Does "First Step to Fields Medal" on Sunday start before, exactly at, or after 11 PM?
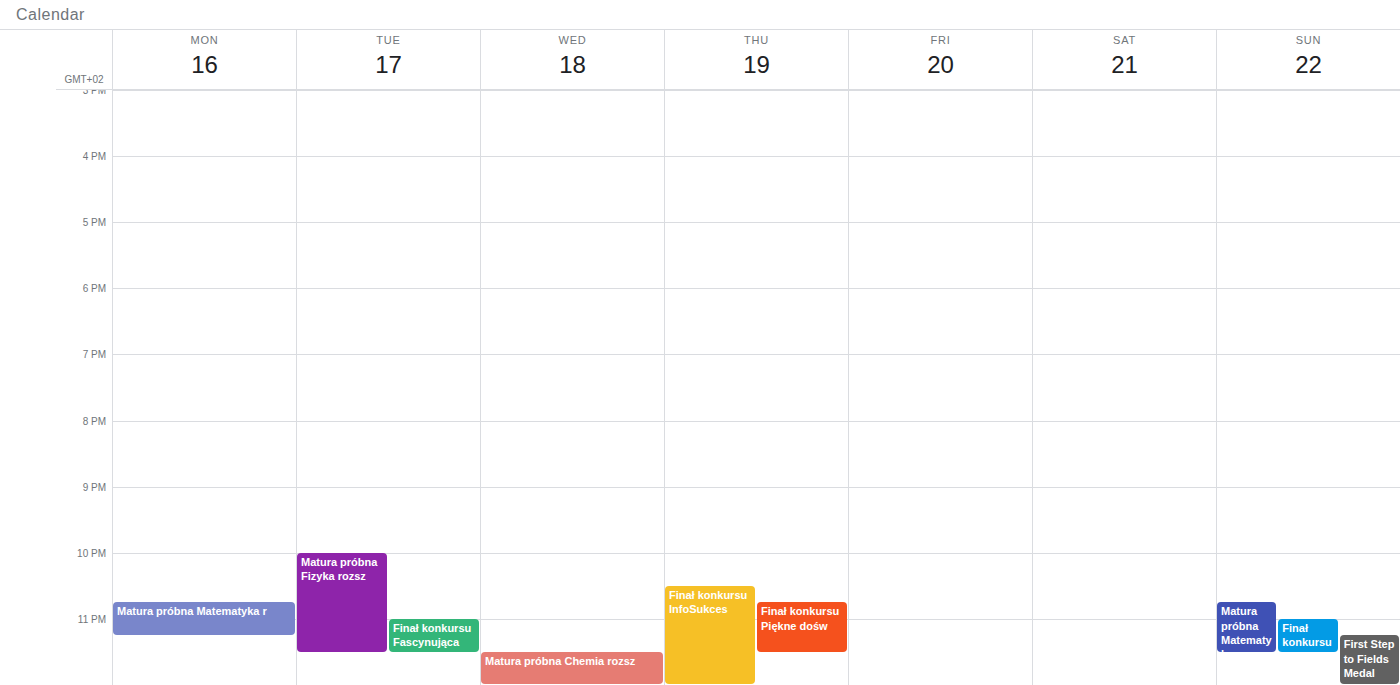
11:15 PM -- after 11 PM, 15 minutes below the 11 PM line.